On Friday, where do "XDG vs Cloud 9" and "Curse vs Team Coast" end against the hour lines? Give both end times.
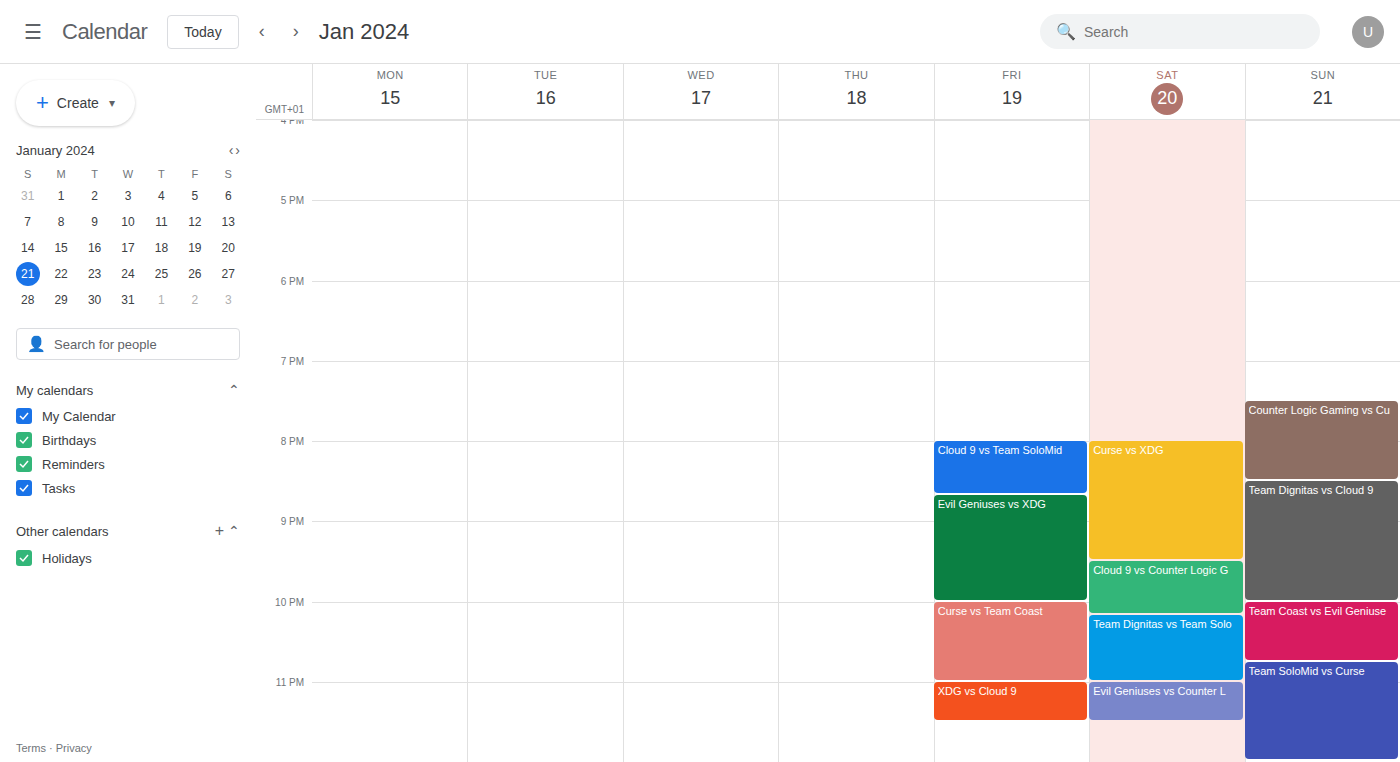
"XDG vs Cloud 9": 11:30 PM, halfway between the 11 PM and 12 AM lines. "Curse vs Team Coast": 11:00 PM, exactly on the 11 PM line.